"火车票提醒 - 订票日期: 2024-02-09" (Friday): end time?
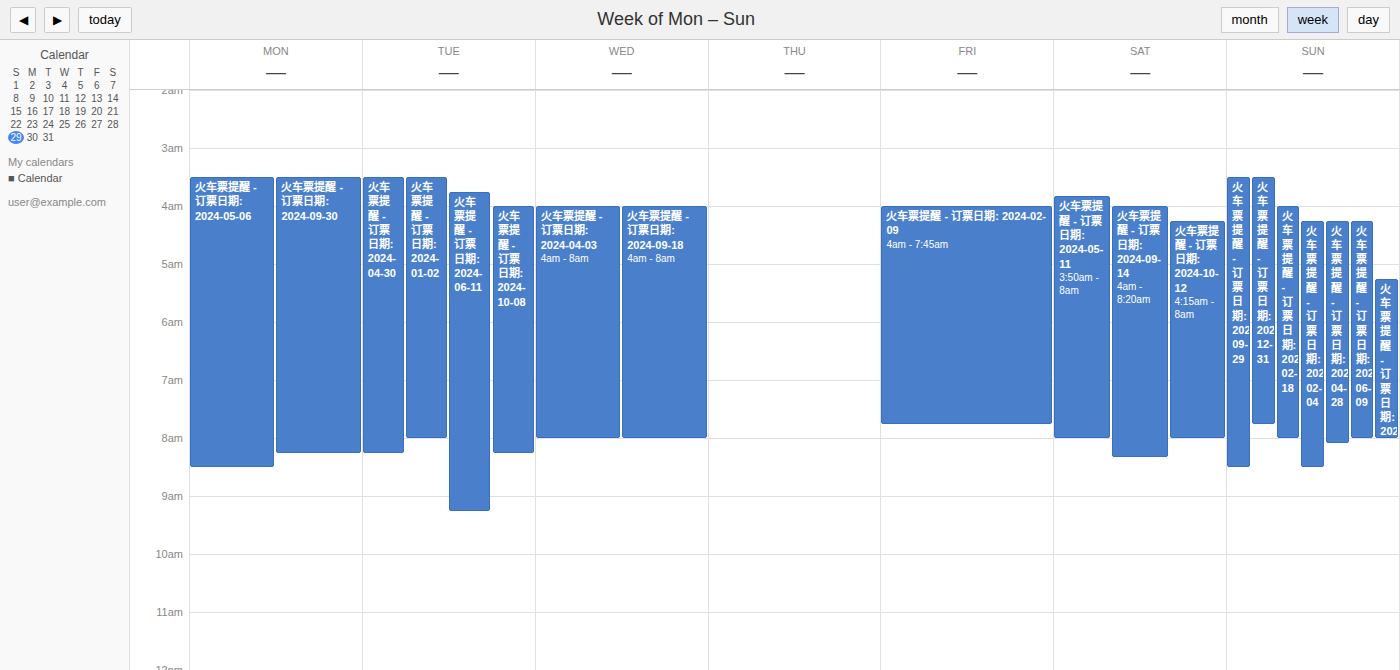
7:45 AM